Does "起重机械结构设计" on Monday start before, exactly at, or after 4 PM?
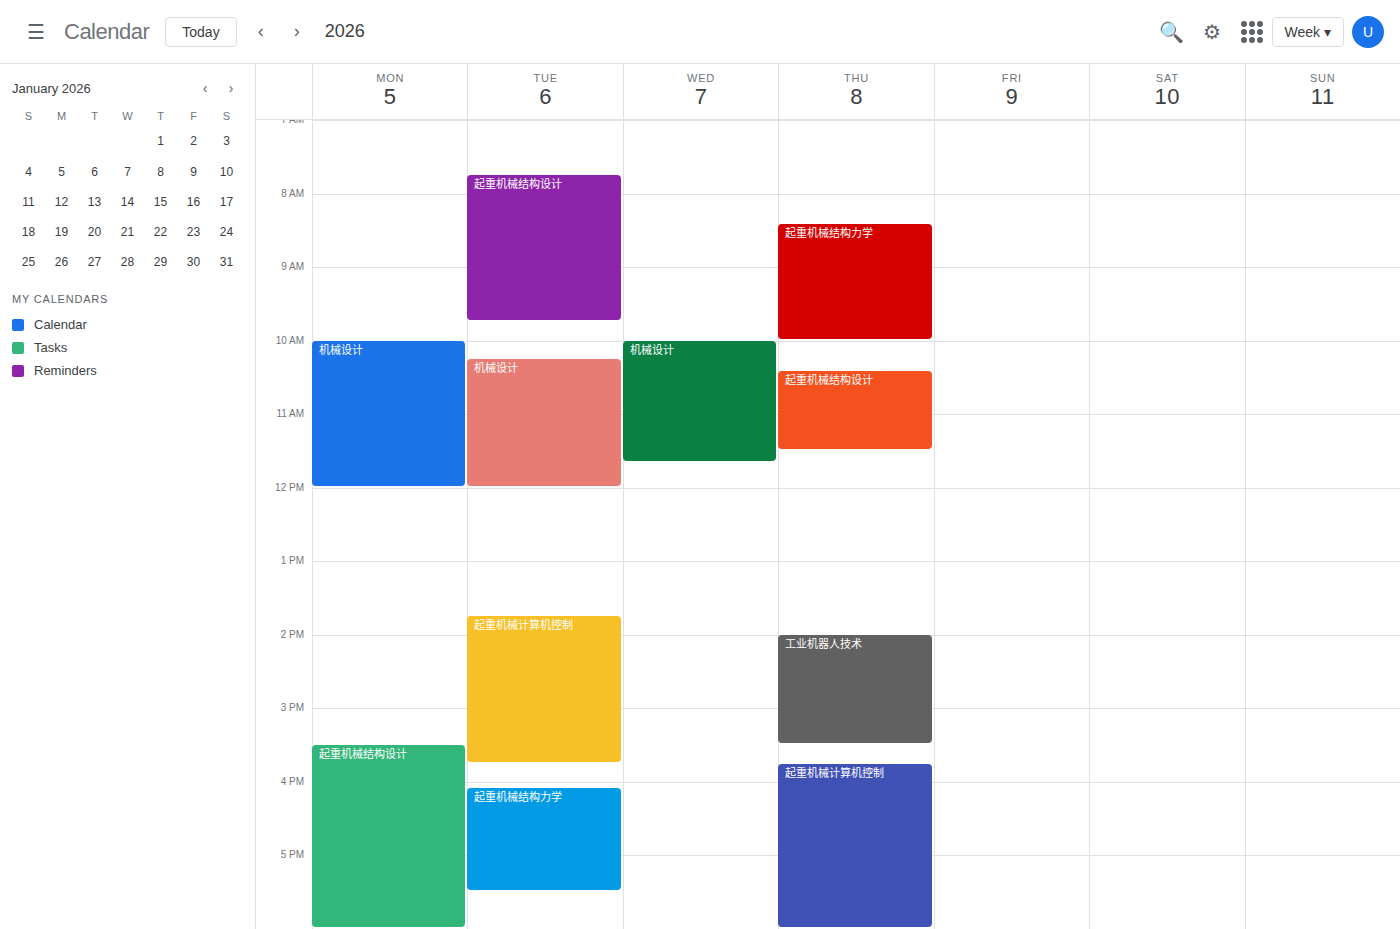
3:30 PM -- before 4 PM, 30 minutes above the 4 PM line.